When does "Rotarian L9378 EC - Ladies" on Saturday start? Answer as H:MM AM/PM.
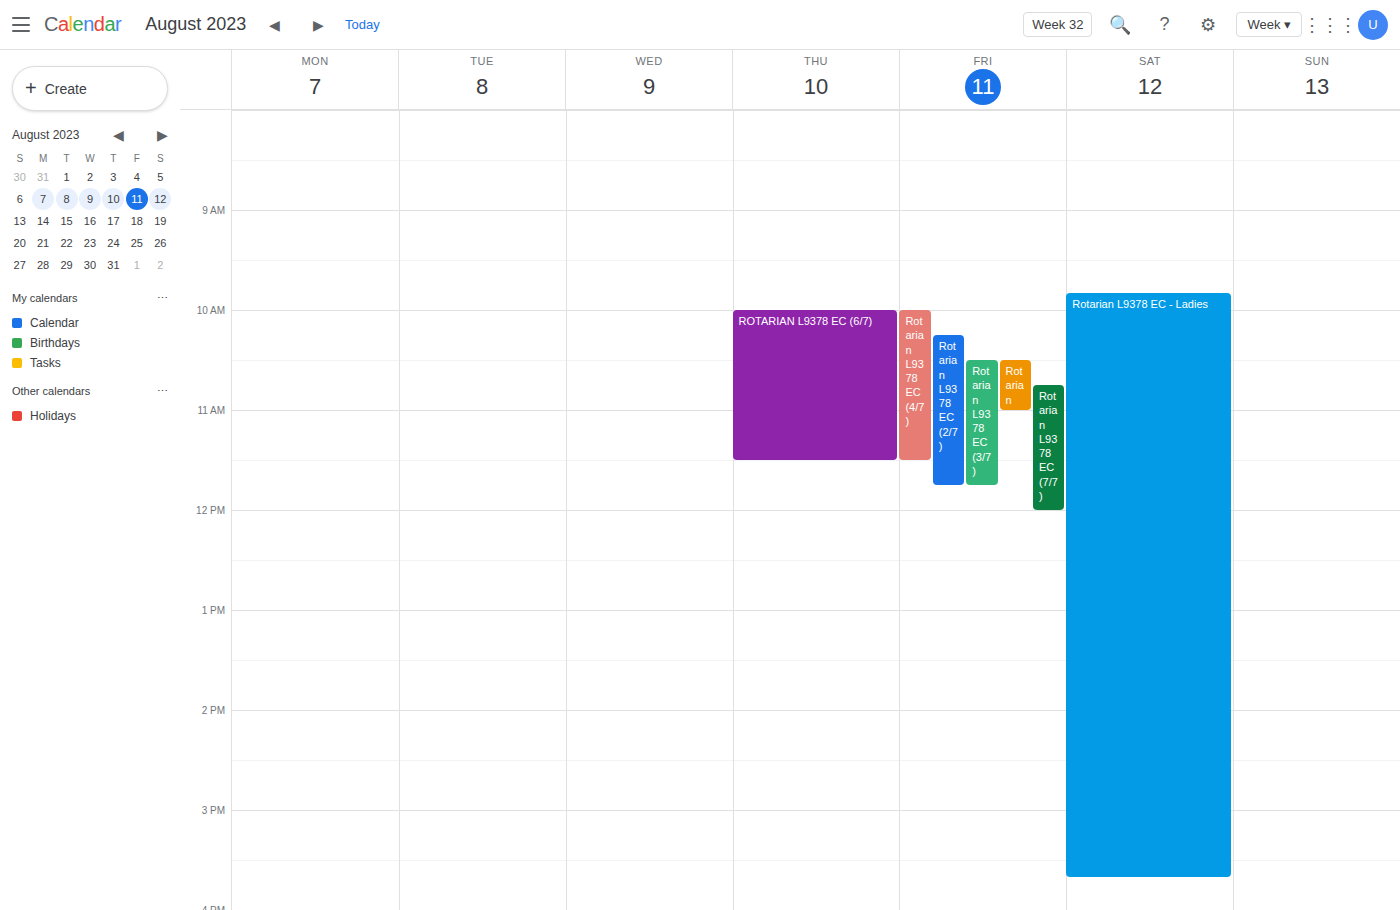
9:50 AM